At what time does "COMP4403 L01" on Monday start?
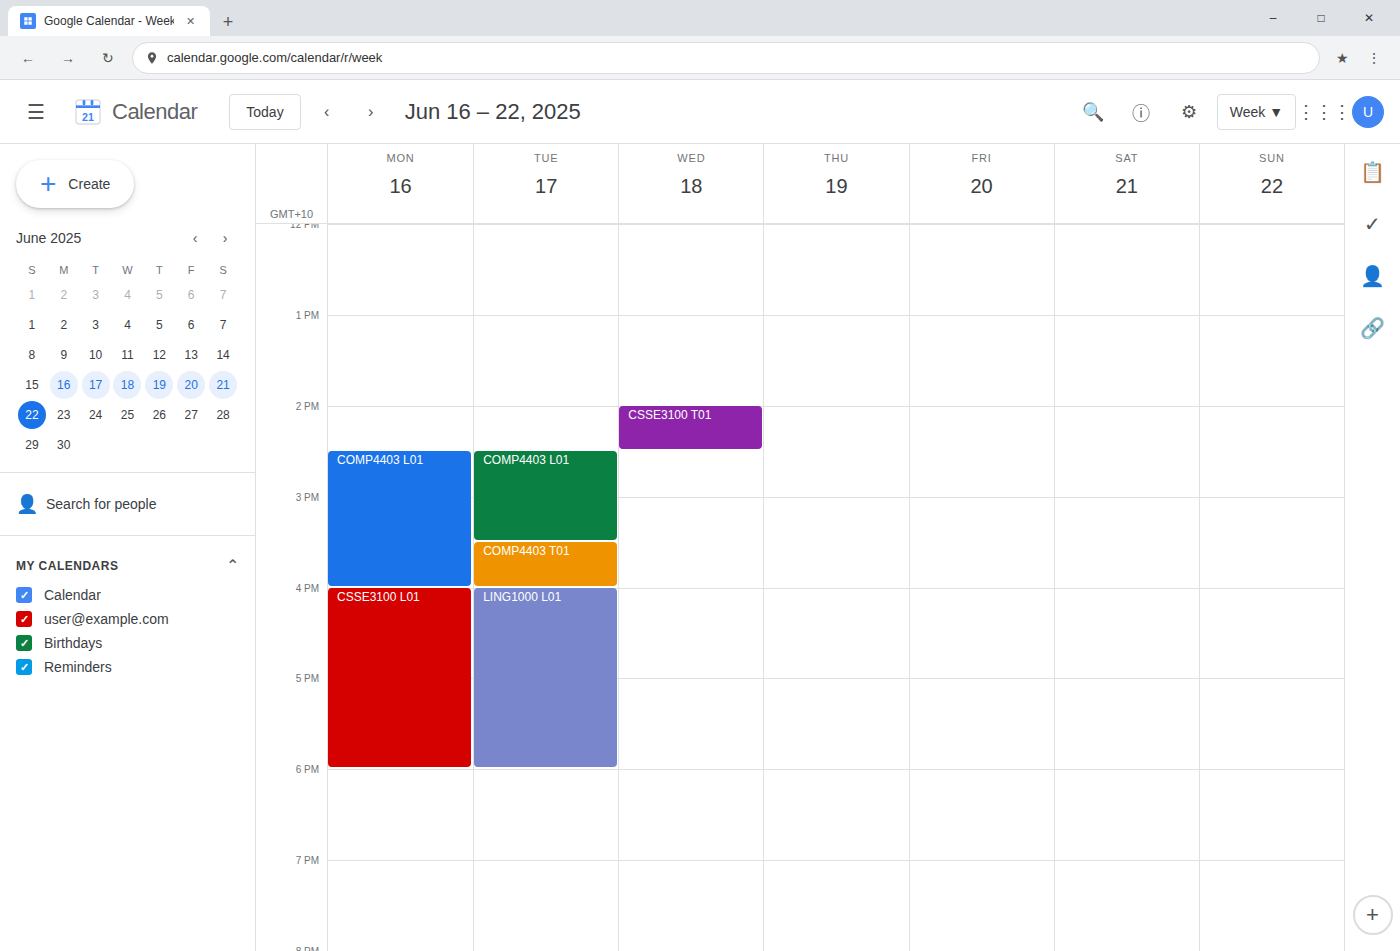
2:30 PM